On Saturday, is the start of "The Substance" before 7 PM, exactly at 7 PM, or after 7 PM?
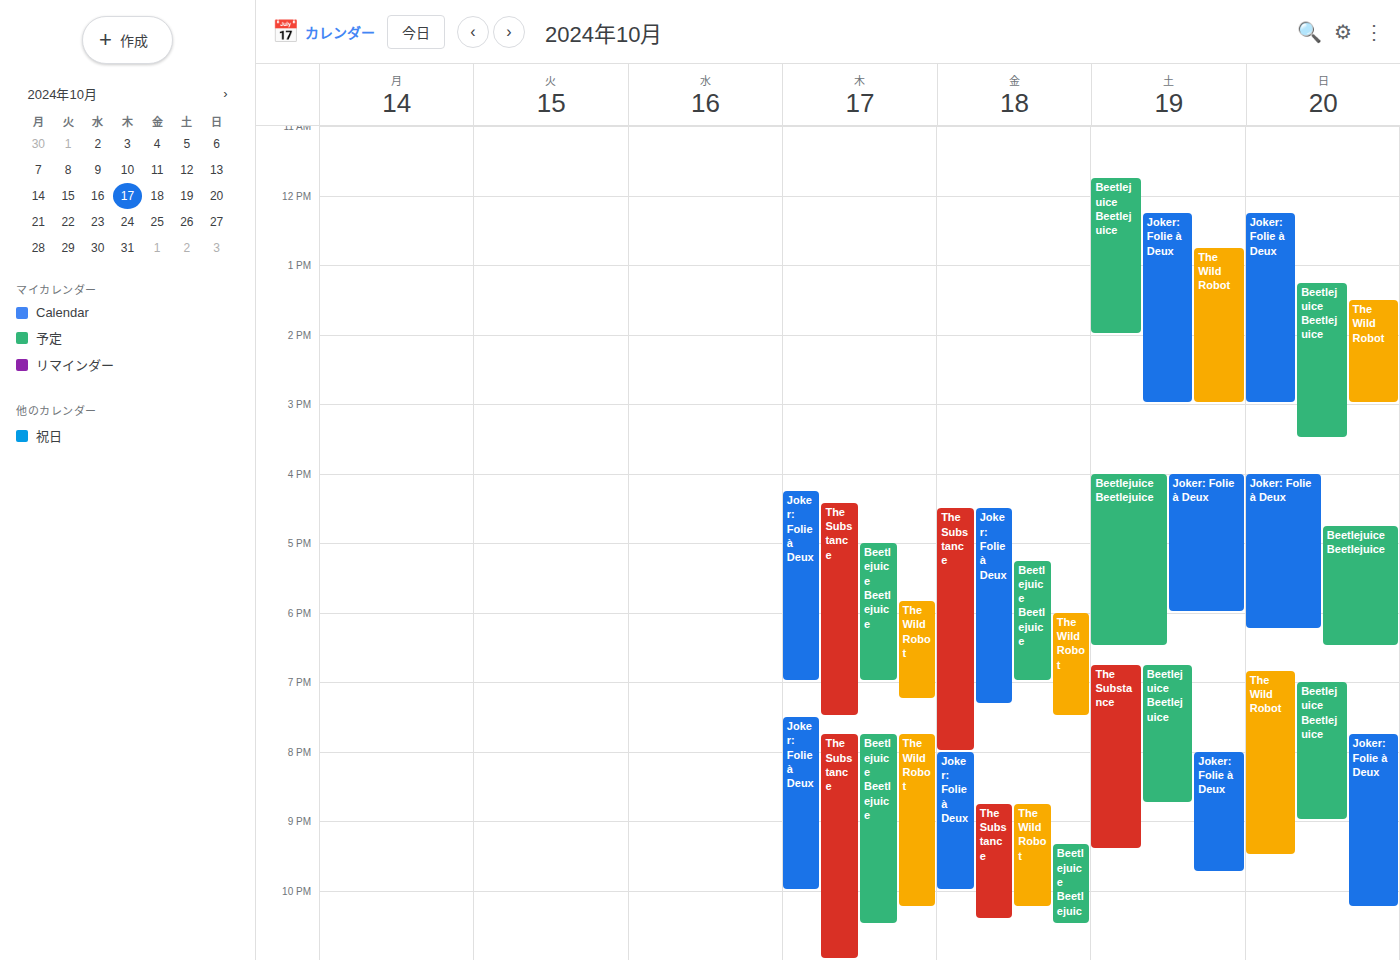
6:45 PM -- before 7 PM, 15 minutes above the 7 PM line.